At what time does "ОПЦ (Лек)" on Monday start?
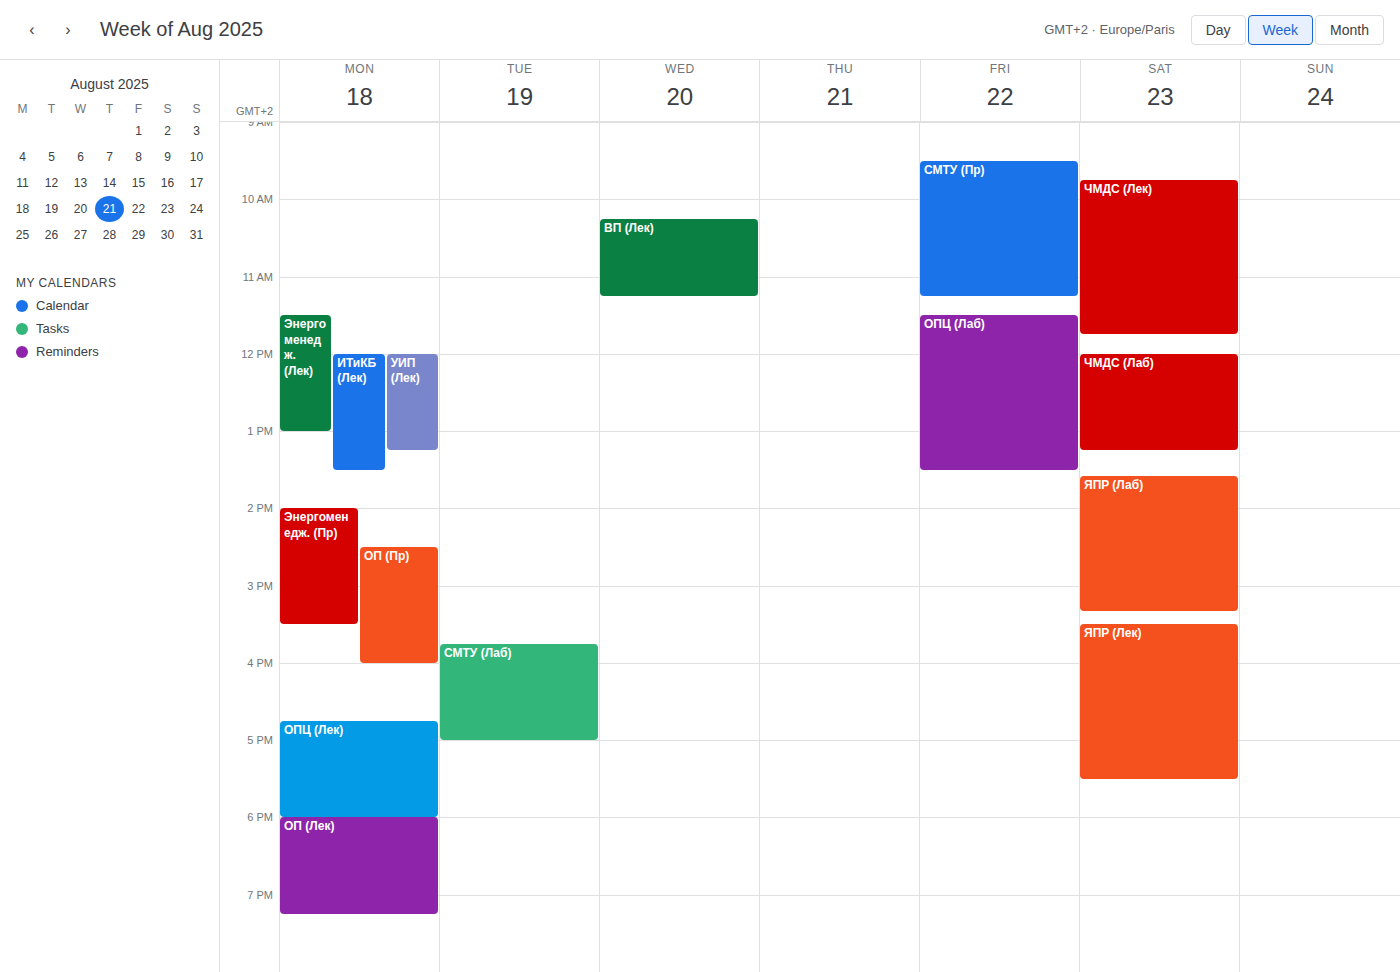
4:45 PM